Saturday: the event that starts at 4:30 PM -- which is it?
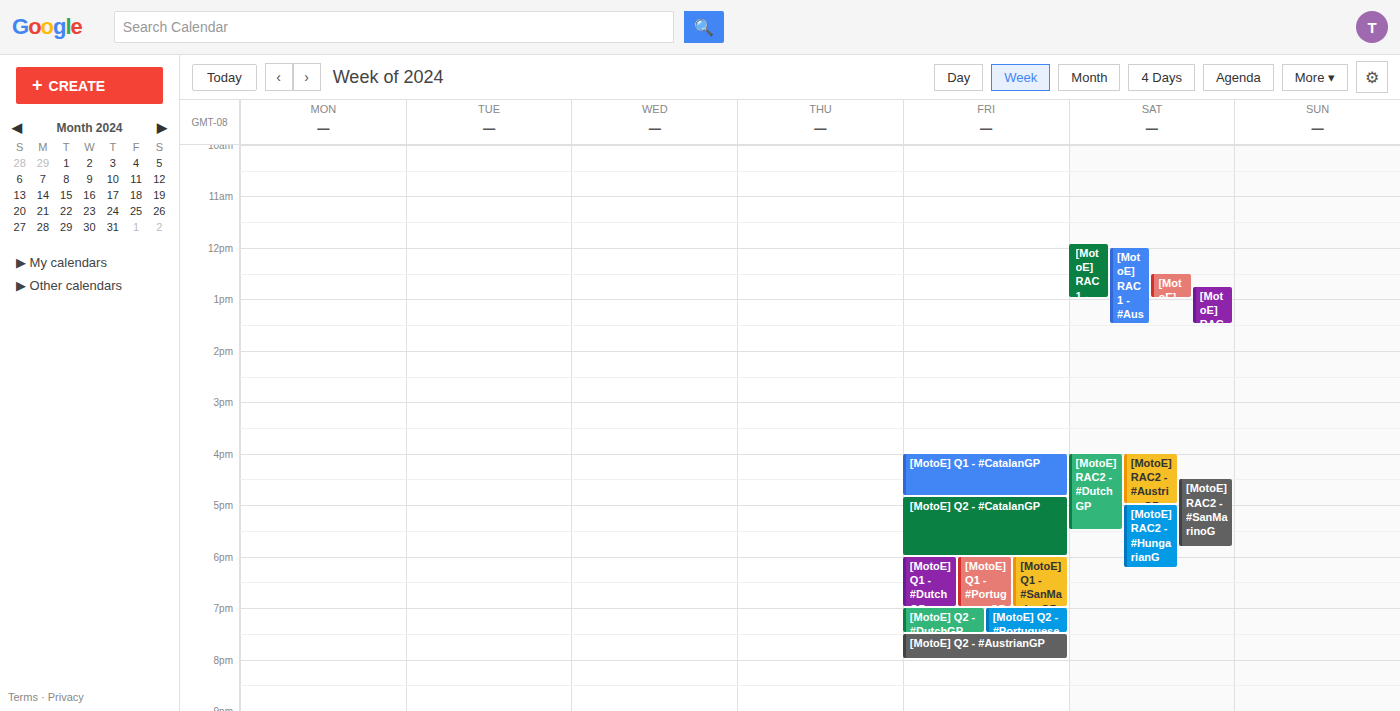
"[MotoE] RAC2 - #SanMarinoG"